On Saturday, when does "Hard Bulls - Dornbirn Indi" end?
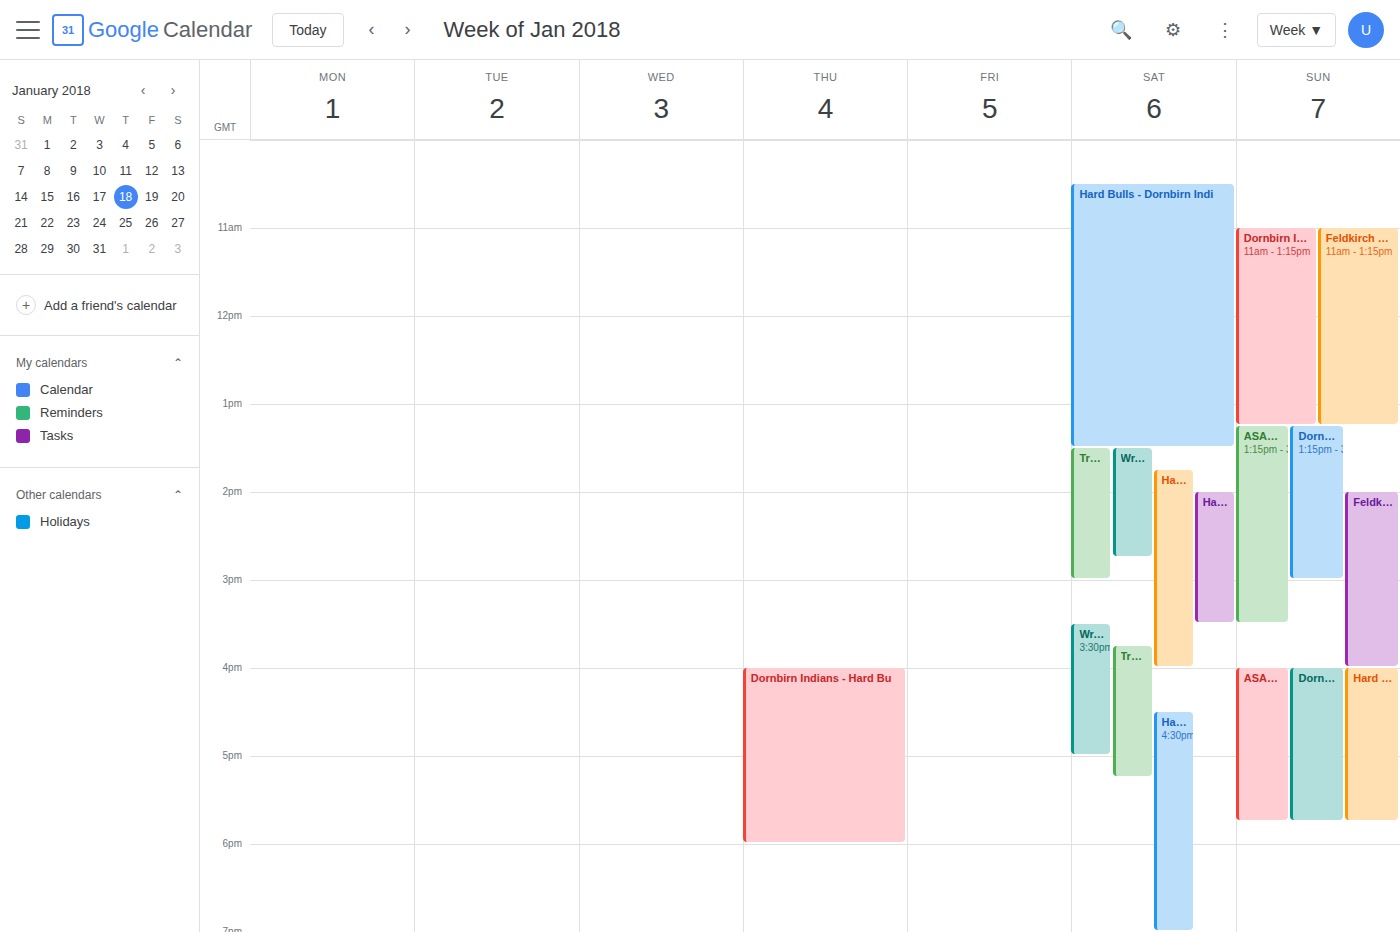
1:30 PM